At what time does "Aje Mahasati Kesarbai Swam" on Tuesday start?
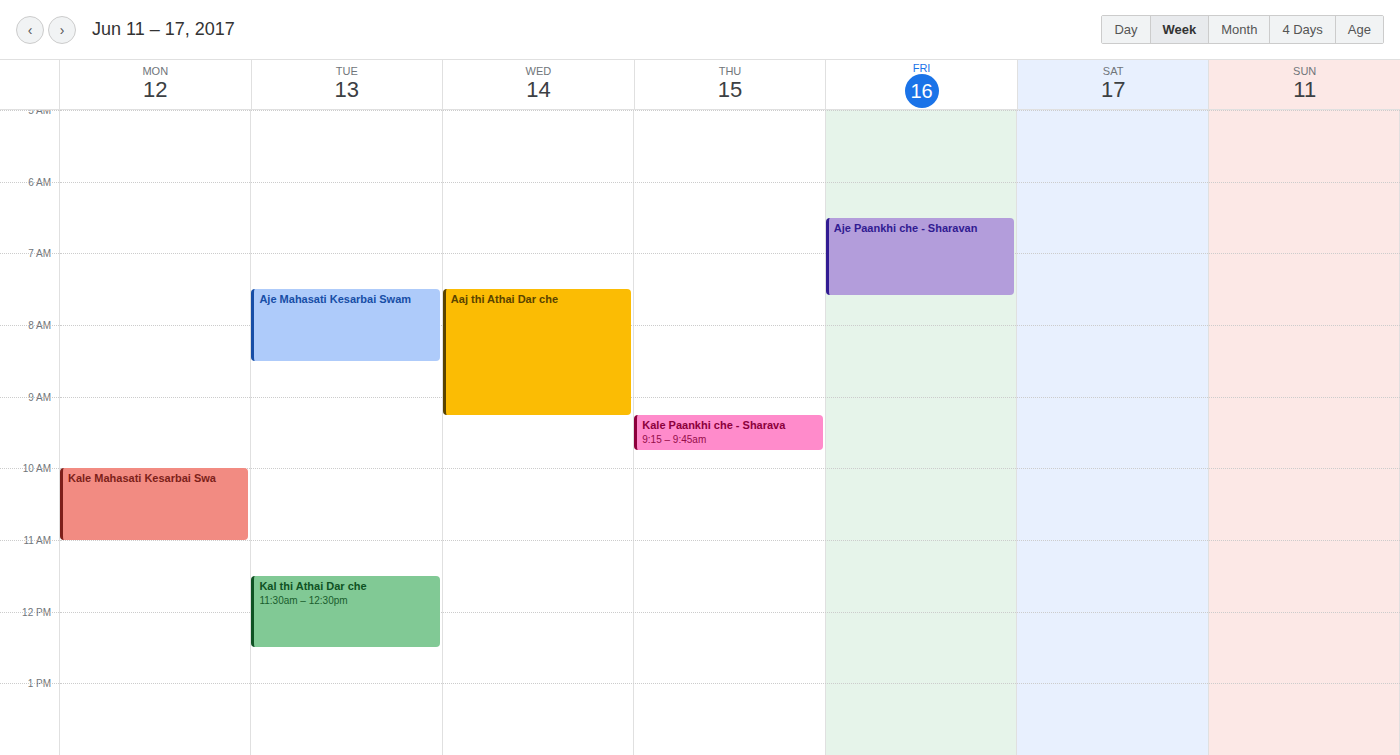
7:30 AM